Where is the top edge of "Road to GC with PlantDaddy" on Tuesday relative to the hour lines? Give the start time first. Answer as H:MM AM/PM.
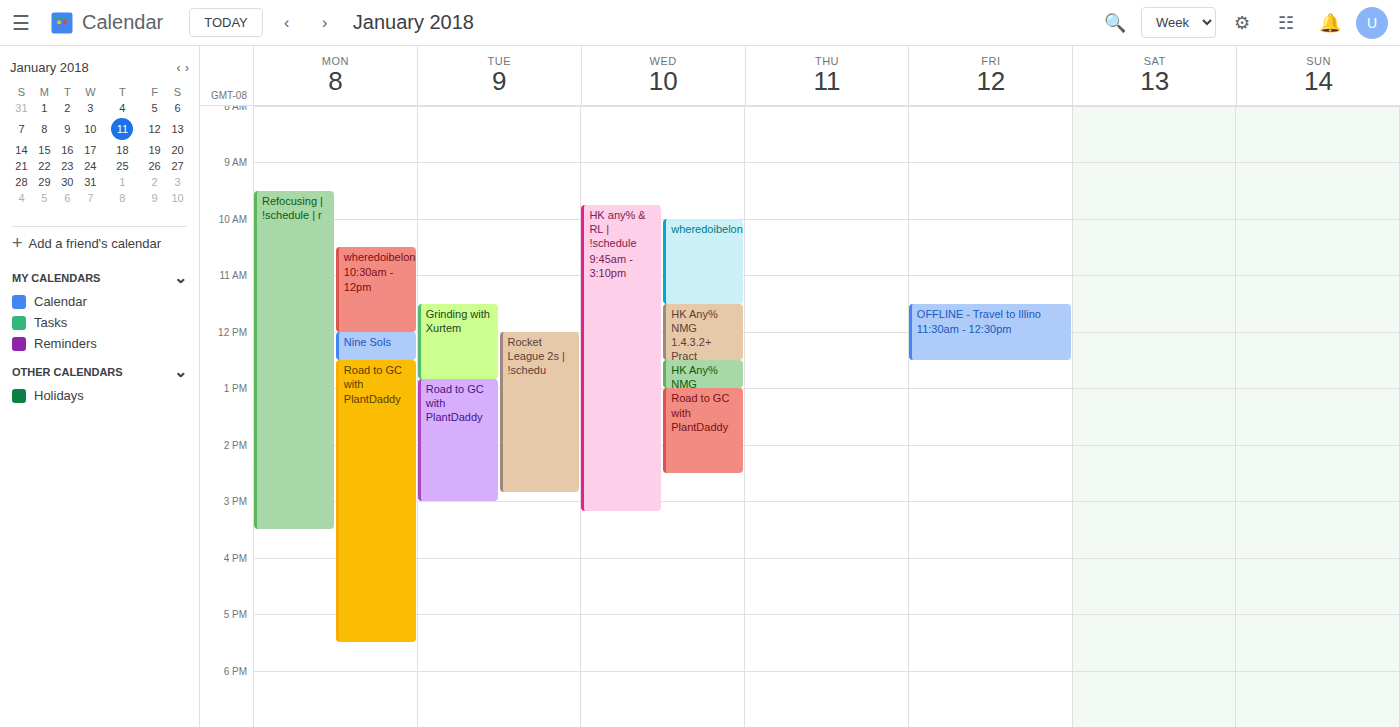
12:50 PM -- neither: 50 minutes below the 12 PM line and 10 minutes above the 1 PM line.